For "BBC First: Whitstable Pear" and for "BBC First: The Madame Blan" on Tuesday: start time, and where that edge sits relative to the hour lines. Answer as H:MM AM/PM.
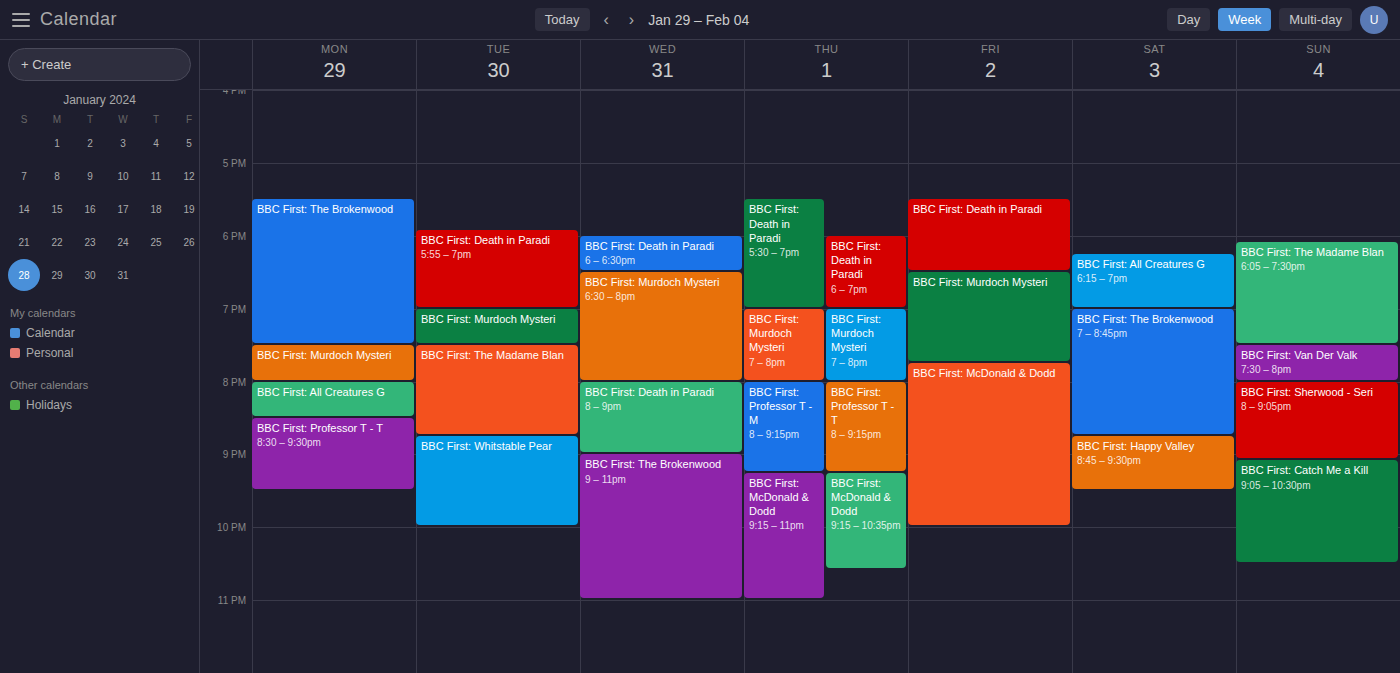
"BBC First: Whitstable Pear": 8:45 PM, neither: three quarters of the way from the 8 PM line to the 9 PM line. "BBC First: The Madame Blan": 7:30 PM, halfway between the 7 PM and 8 PM lines.